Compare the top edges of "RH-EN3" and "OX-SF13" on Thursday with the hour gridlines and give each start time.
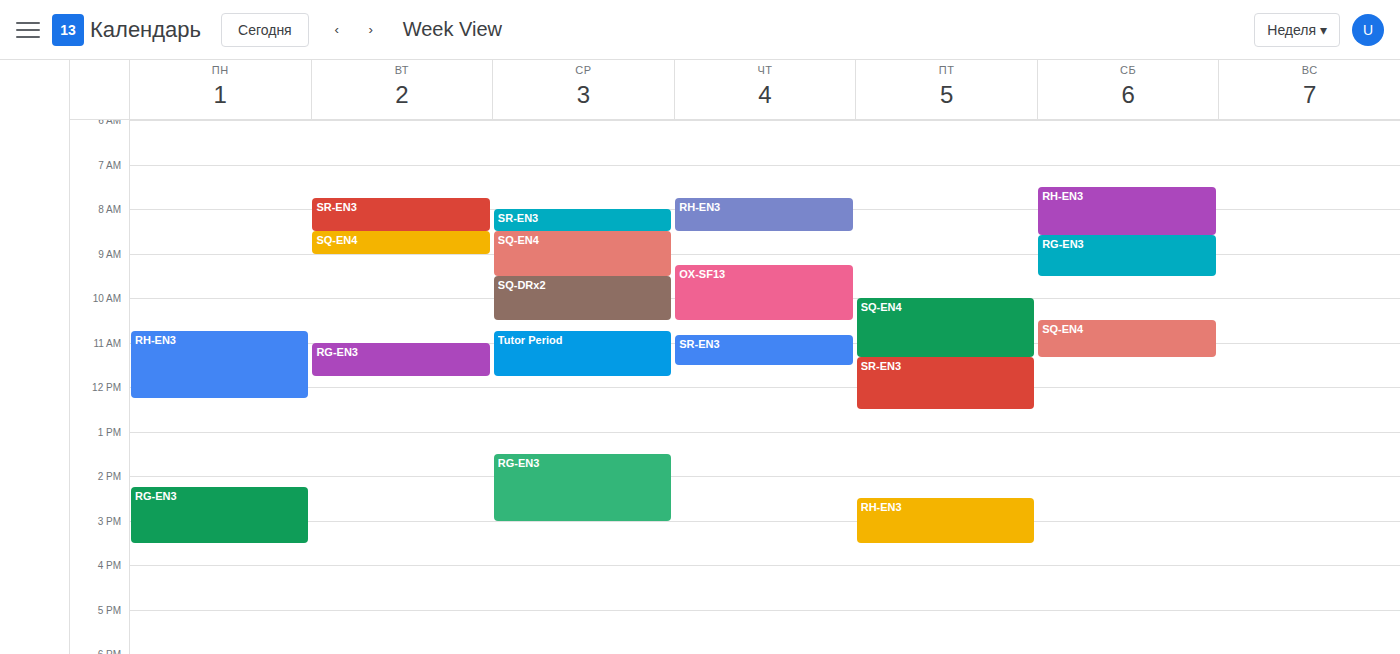
"RH-EN3": 07:45, neither: three quarters of the way from the 07:00 line to the 08:00 line. "OX-SF13": 09:15, neither: a quarter of the way from the 09:00 line to the 10:00 line.